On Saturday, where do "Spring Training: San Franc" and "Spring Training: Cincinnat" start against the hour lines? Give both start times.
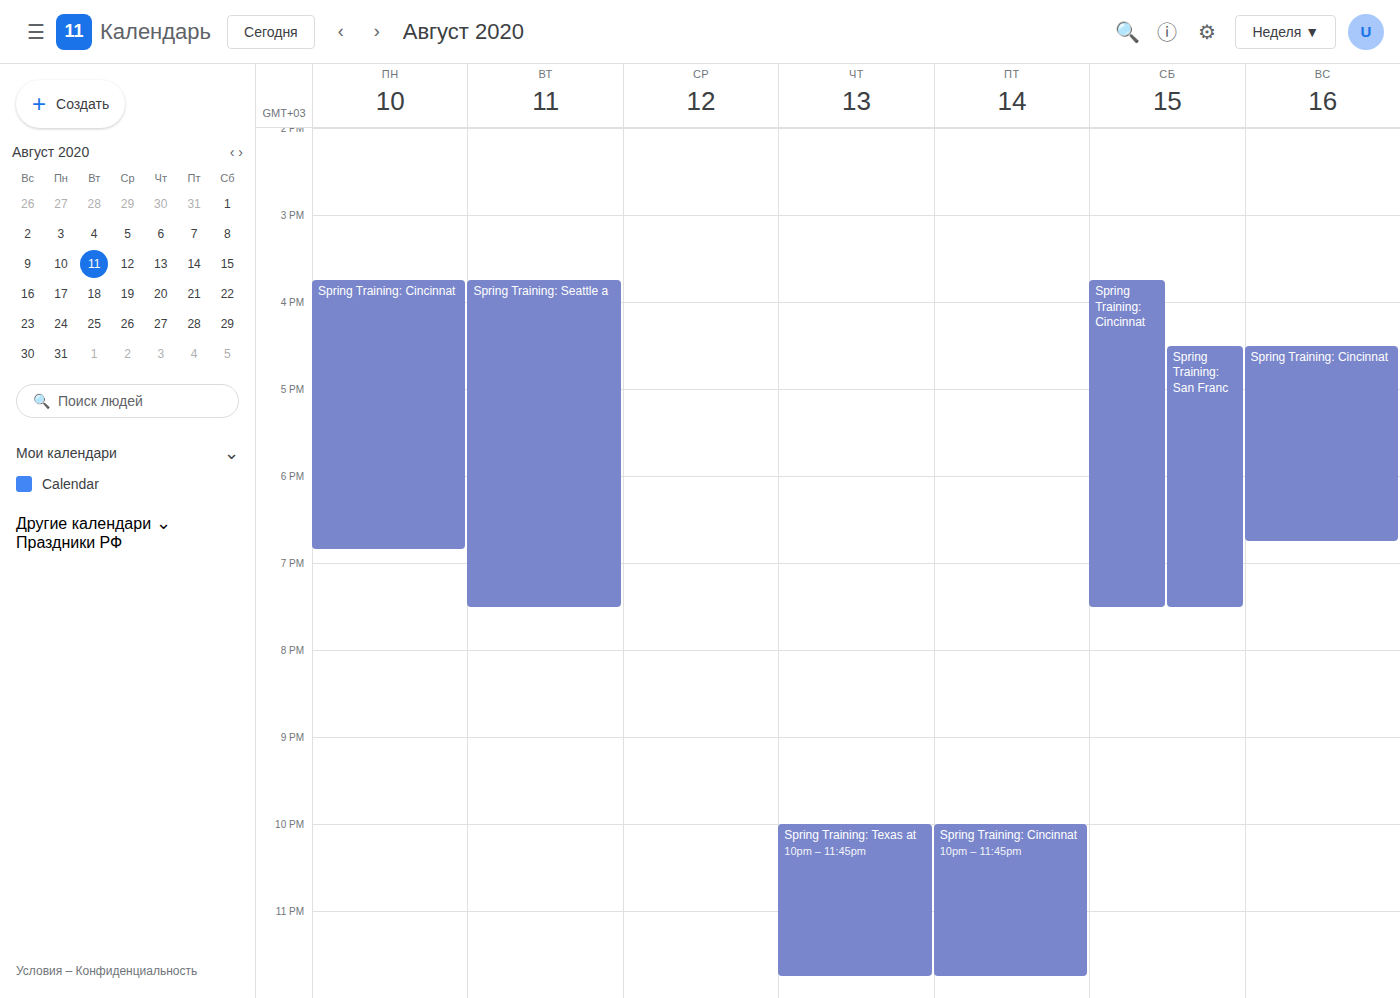
"Spring Training: San Franc": 4:30 PM, halfway between the 4 PM and 5 PM lines. "Spring Training: Cincinnat": 3:45 PM, neither: three quarters of the way from the 3 PM line to the 4 PM line.